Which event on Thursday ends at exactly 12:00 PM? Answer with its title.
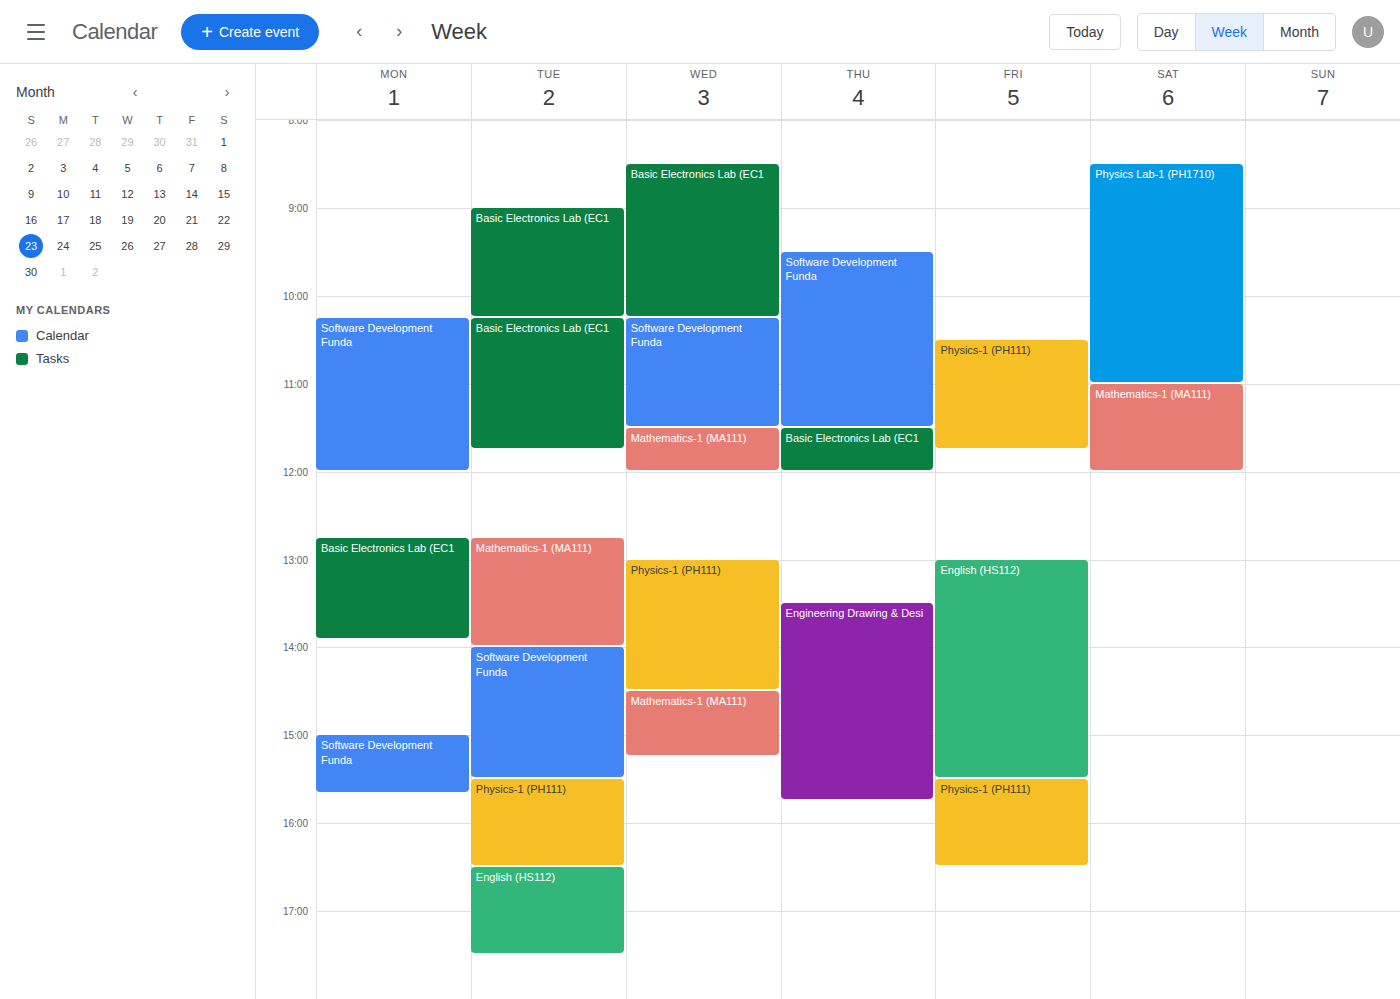
"Basic Electronics Lab (EC1"